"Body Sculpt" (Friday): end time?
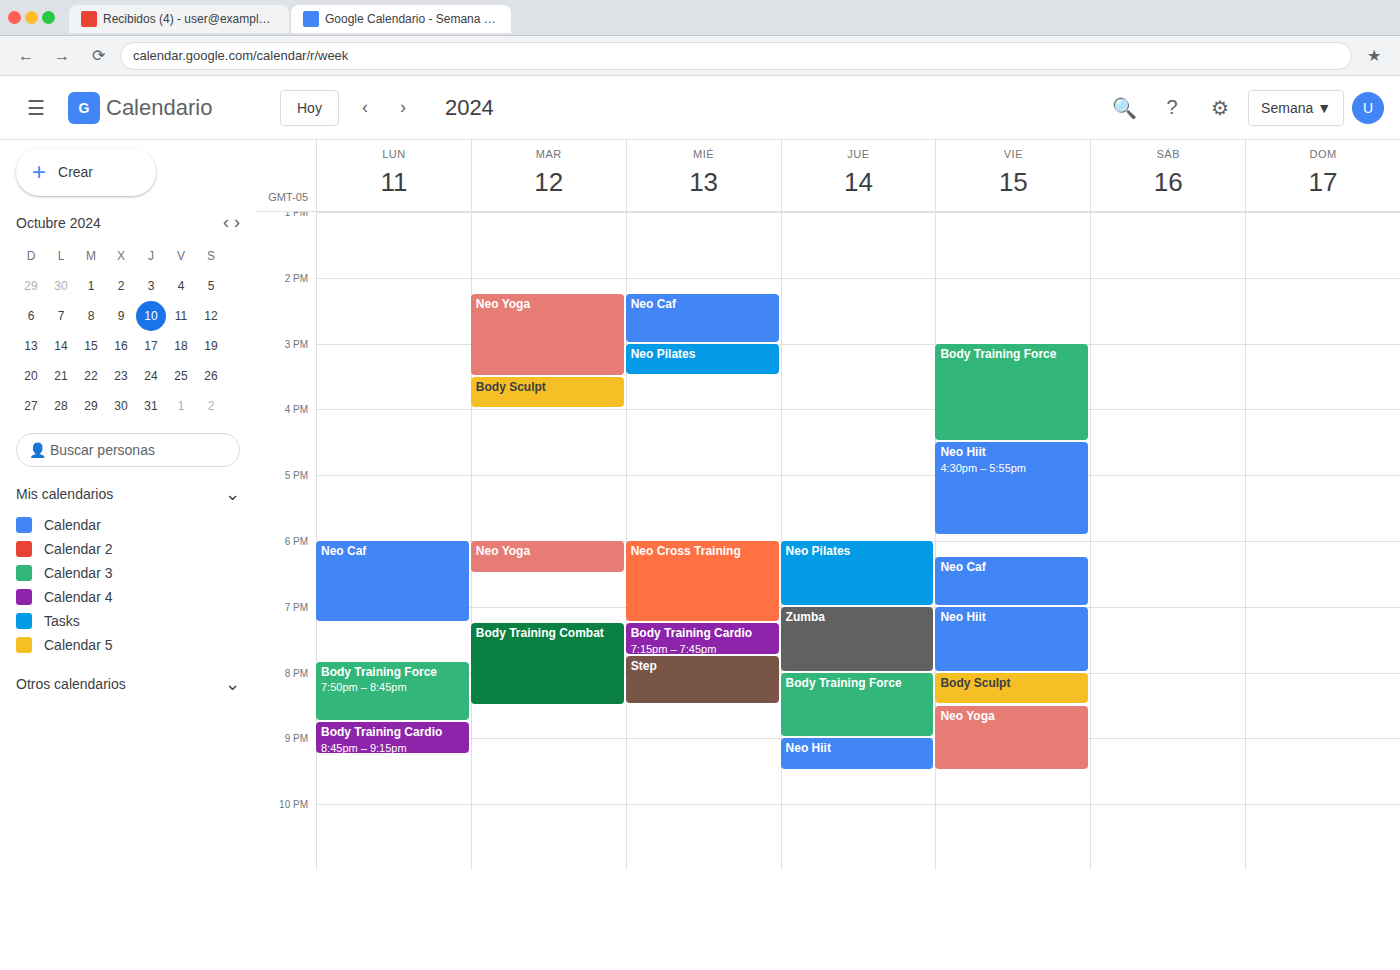
20:30